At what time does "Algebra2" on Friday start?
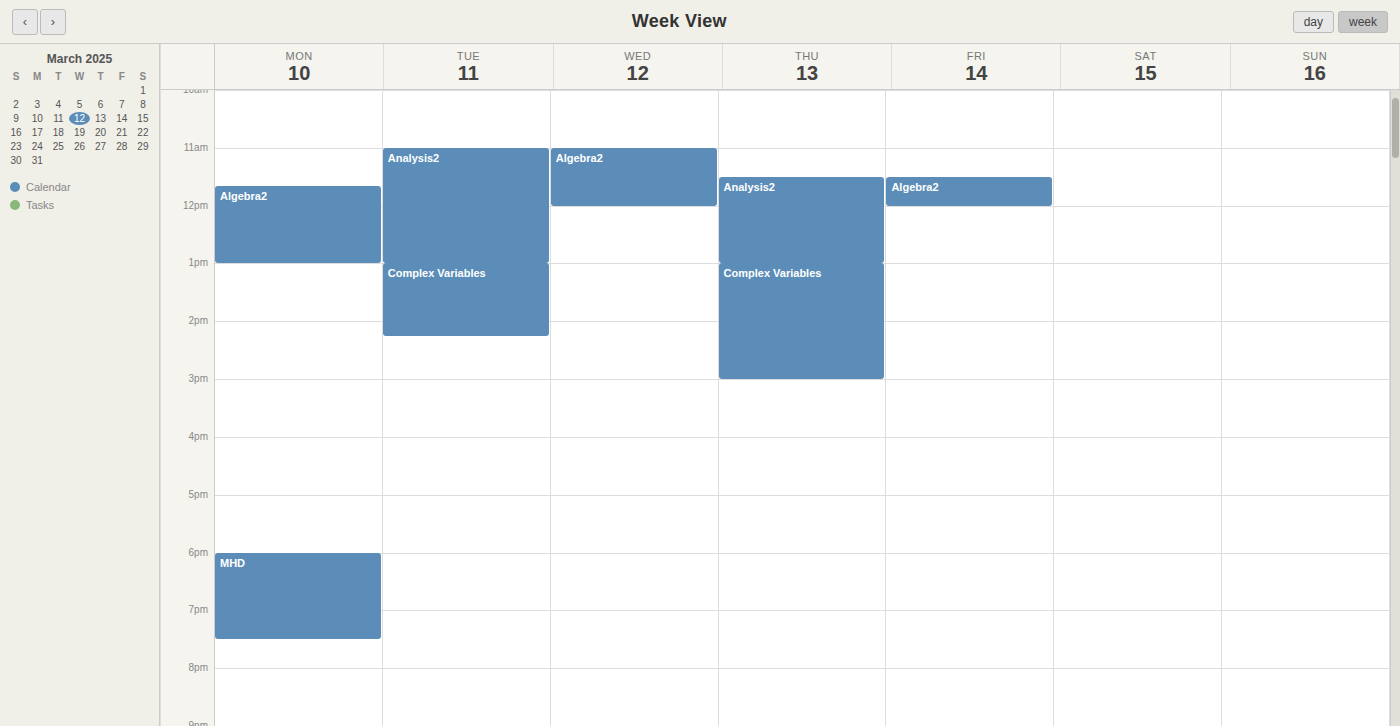
11:30 AM